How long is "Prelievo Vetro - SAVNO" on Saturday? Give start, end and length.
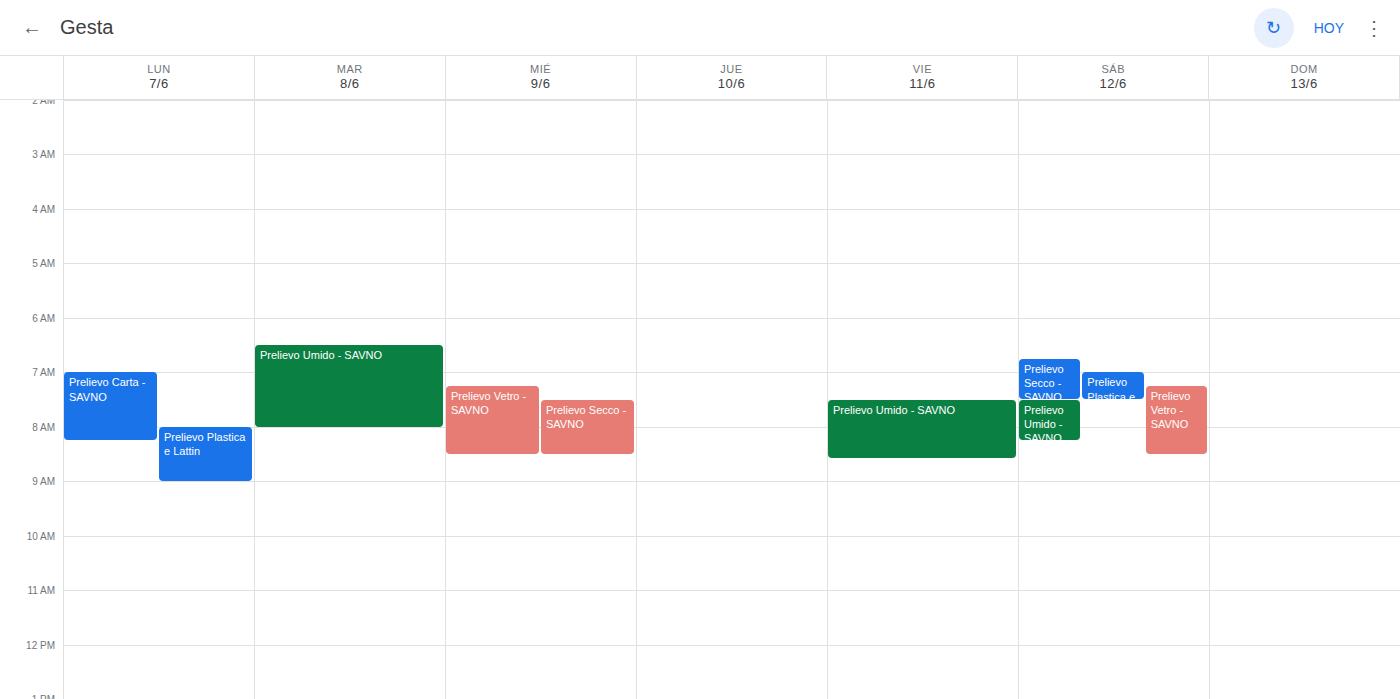
7:15 AM to 8:30 AM, 1 hour 15 minutes